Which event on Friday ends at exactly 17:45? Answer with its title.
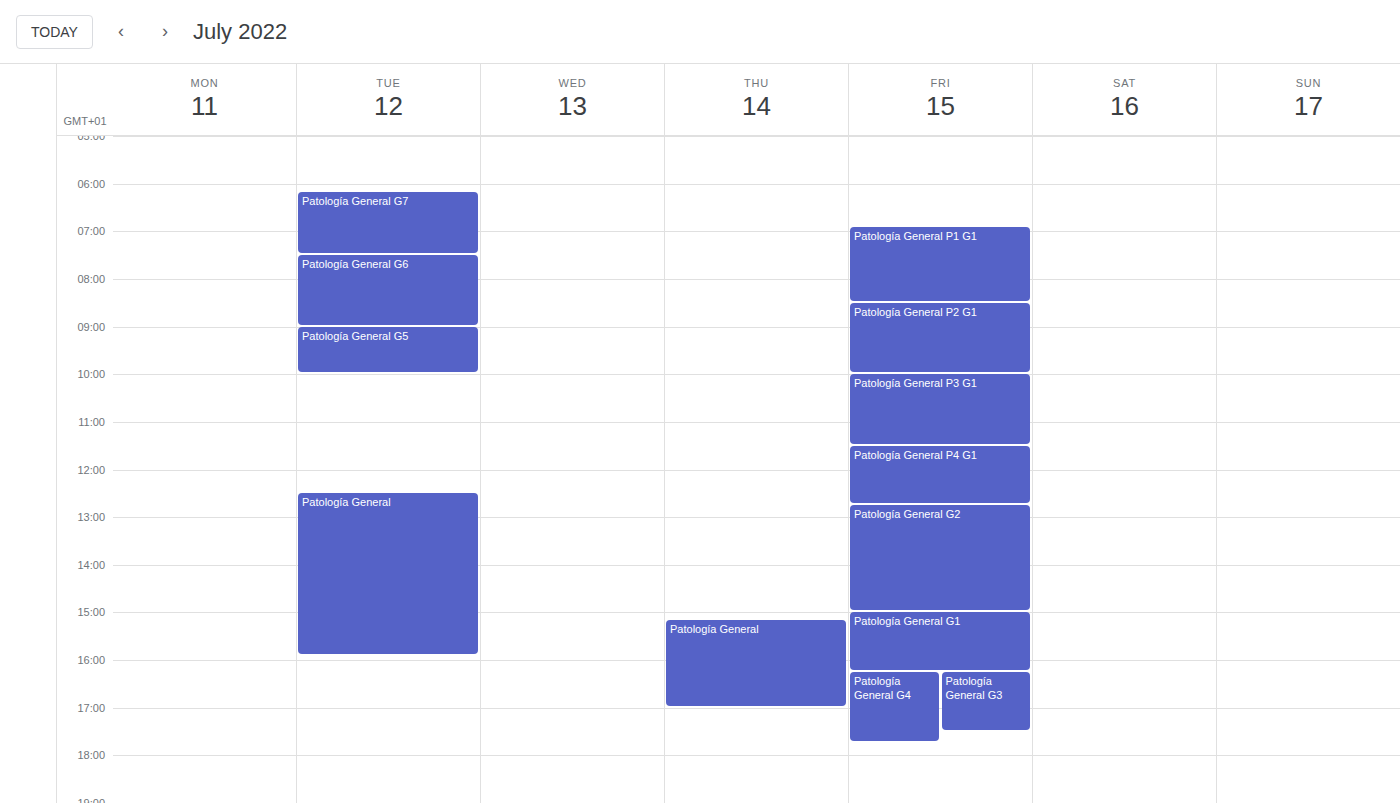
"Patología General G4"